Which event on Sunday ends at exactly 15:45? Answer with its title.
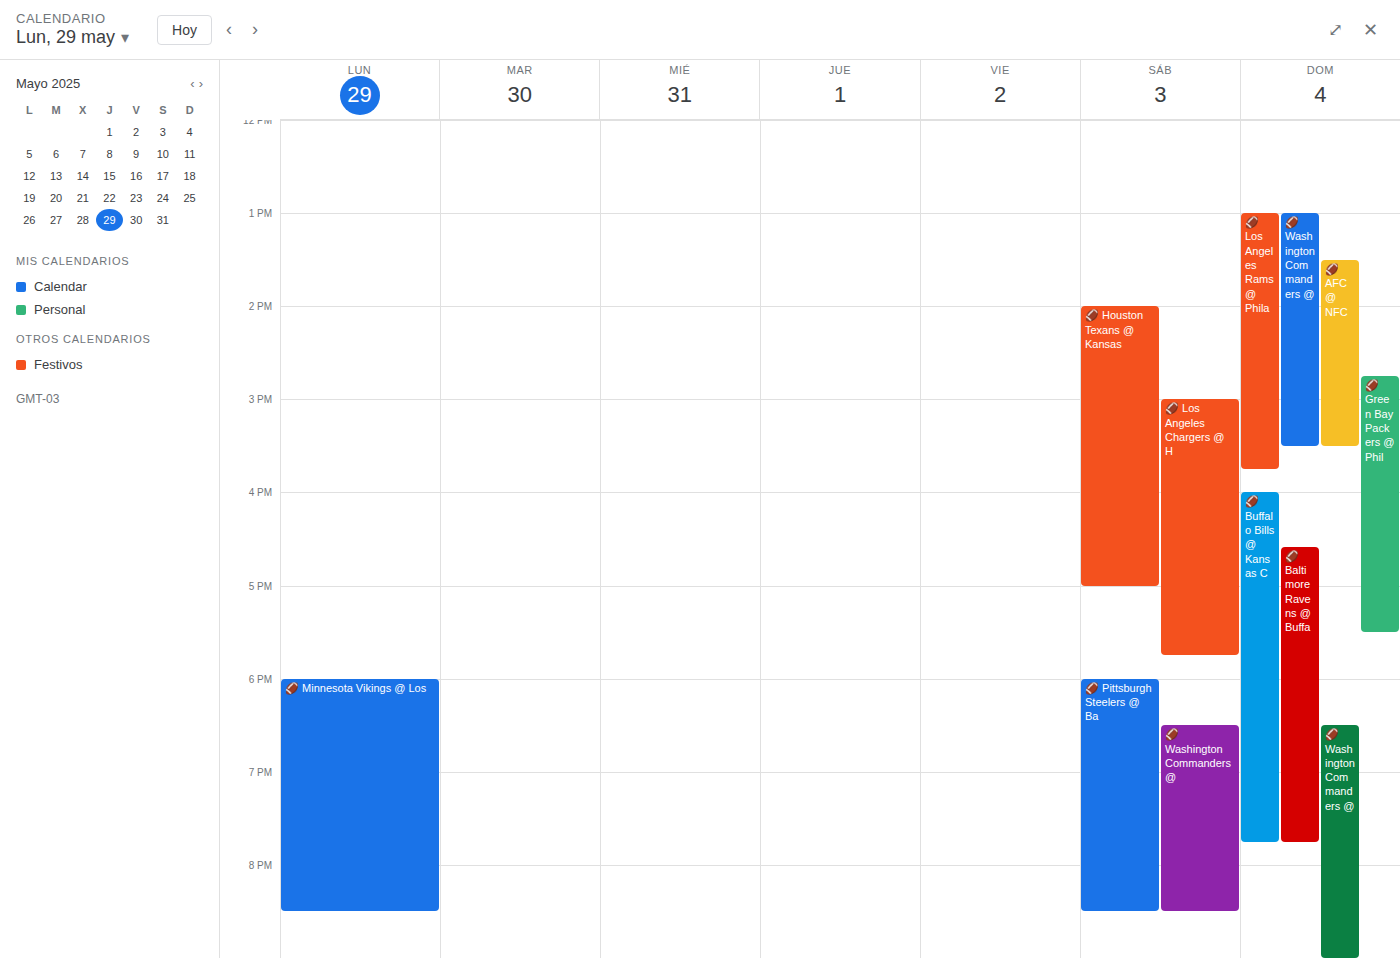
"🏈 Los Angeles Rams @ Phila"